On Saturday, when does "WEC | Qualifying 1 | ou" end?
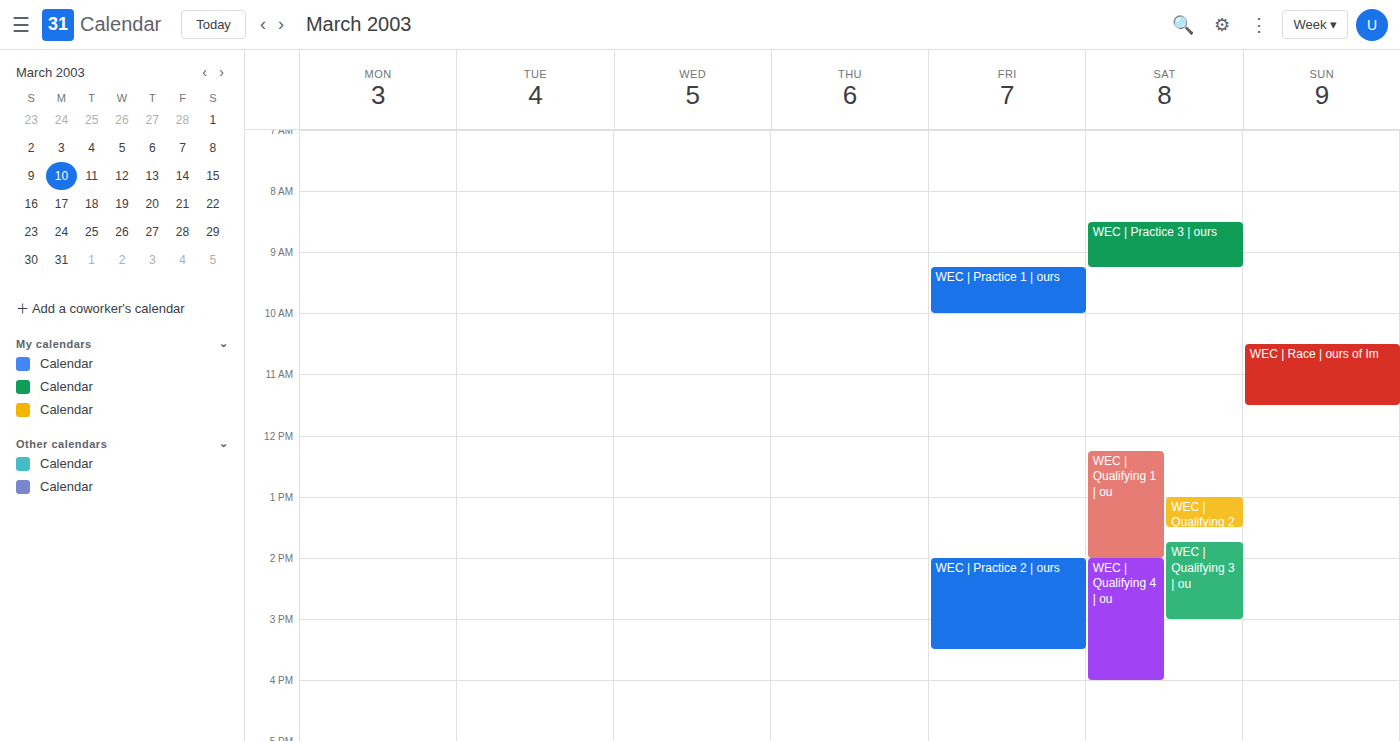
2:00 PM